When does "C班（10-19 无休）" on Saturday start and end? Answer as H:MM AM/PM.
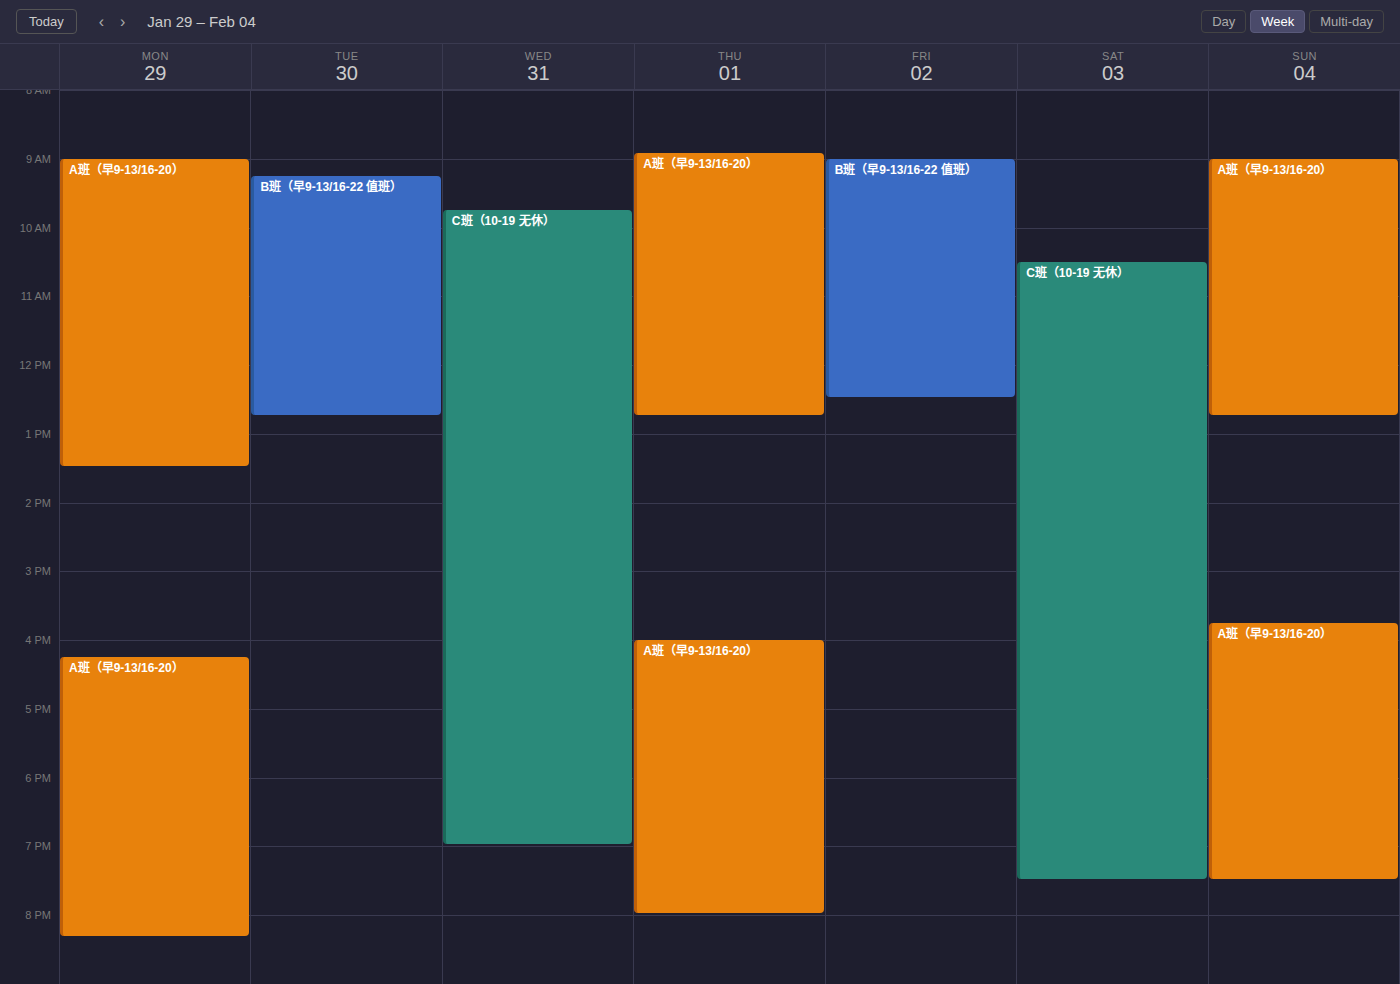
10:30 AM to 7:30 PM